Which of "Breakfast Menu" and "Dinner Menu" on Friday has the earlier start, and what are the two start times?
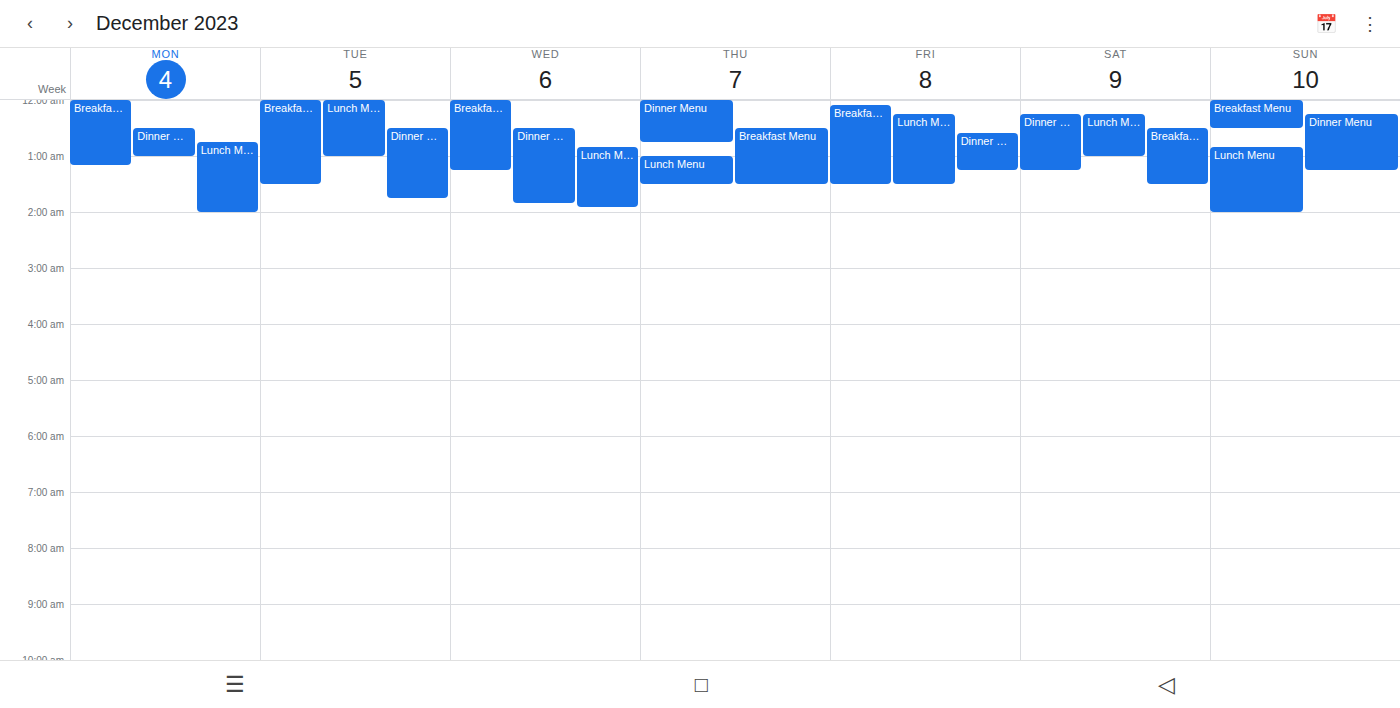
"Breakfast Menu" 12:05 AM; "Dinner Menu" 12:35 AM.